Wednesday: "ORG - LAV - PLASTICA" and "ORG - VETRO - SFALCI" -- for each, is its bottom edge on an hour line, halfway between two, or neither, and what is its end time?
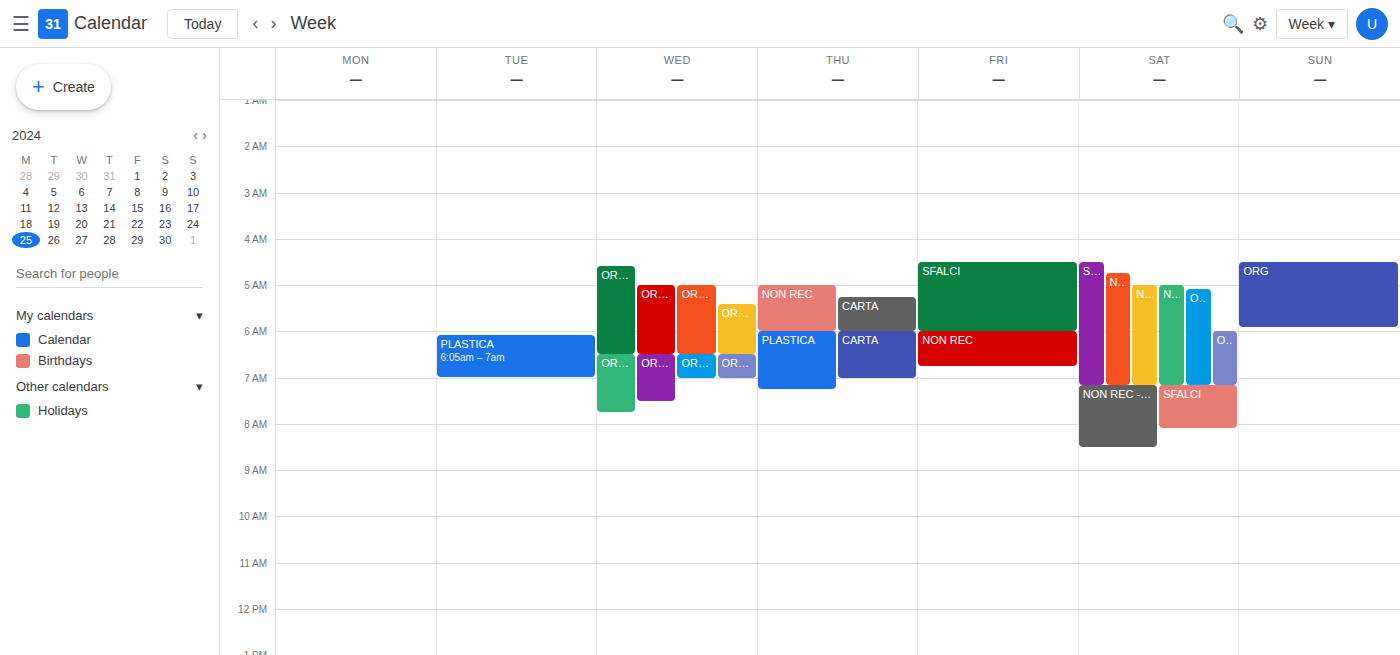
"ORG - LAV - PLASTICA": 6:30 AM, halfway between the 6 AM and 7 AM lines. "ORG - VETRO - SFALCI": 7:30 AM, halfway between the 7 AM and 8 AM lines.